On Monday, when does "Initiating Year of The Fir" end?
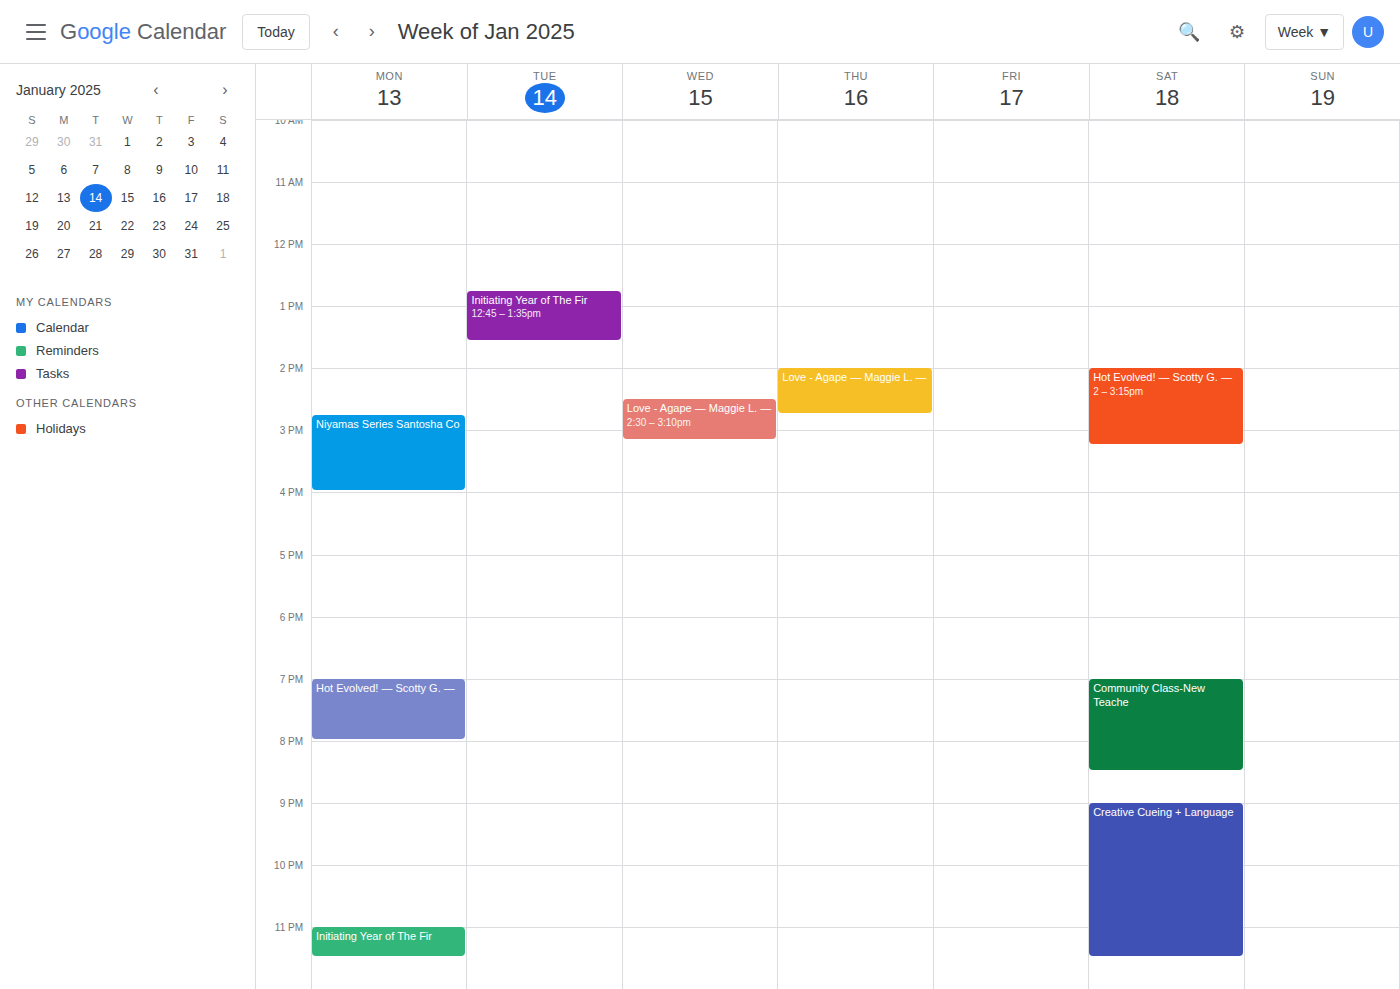
11:30 PM